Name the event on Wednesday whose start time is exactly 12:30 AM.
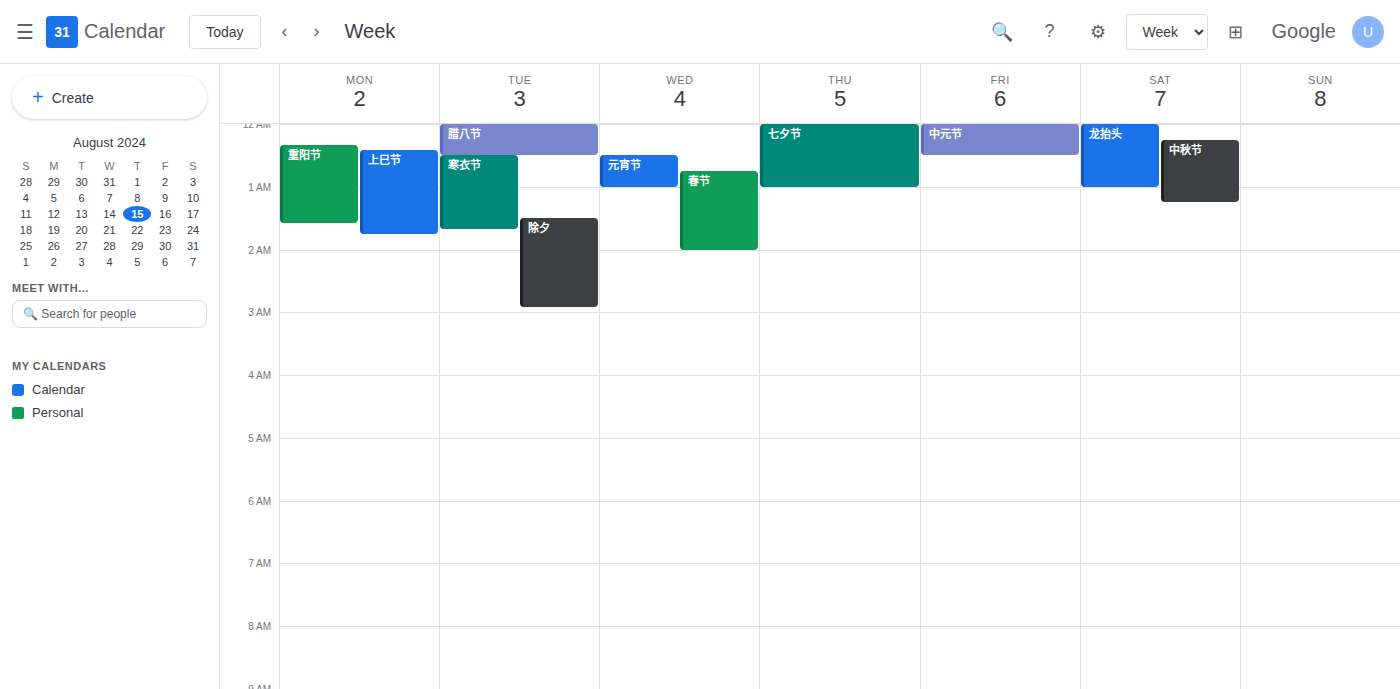
"元宵节"